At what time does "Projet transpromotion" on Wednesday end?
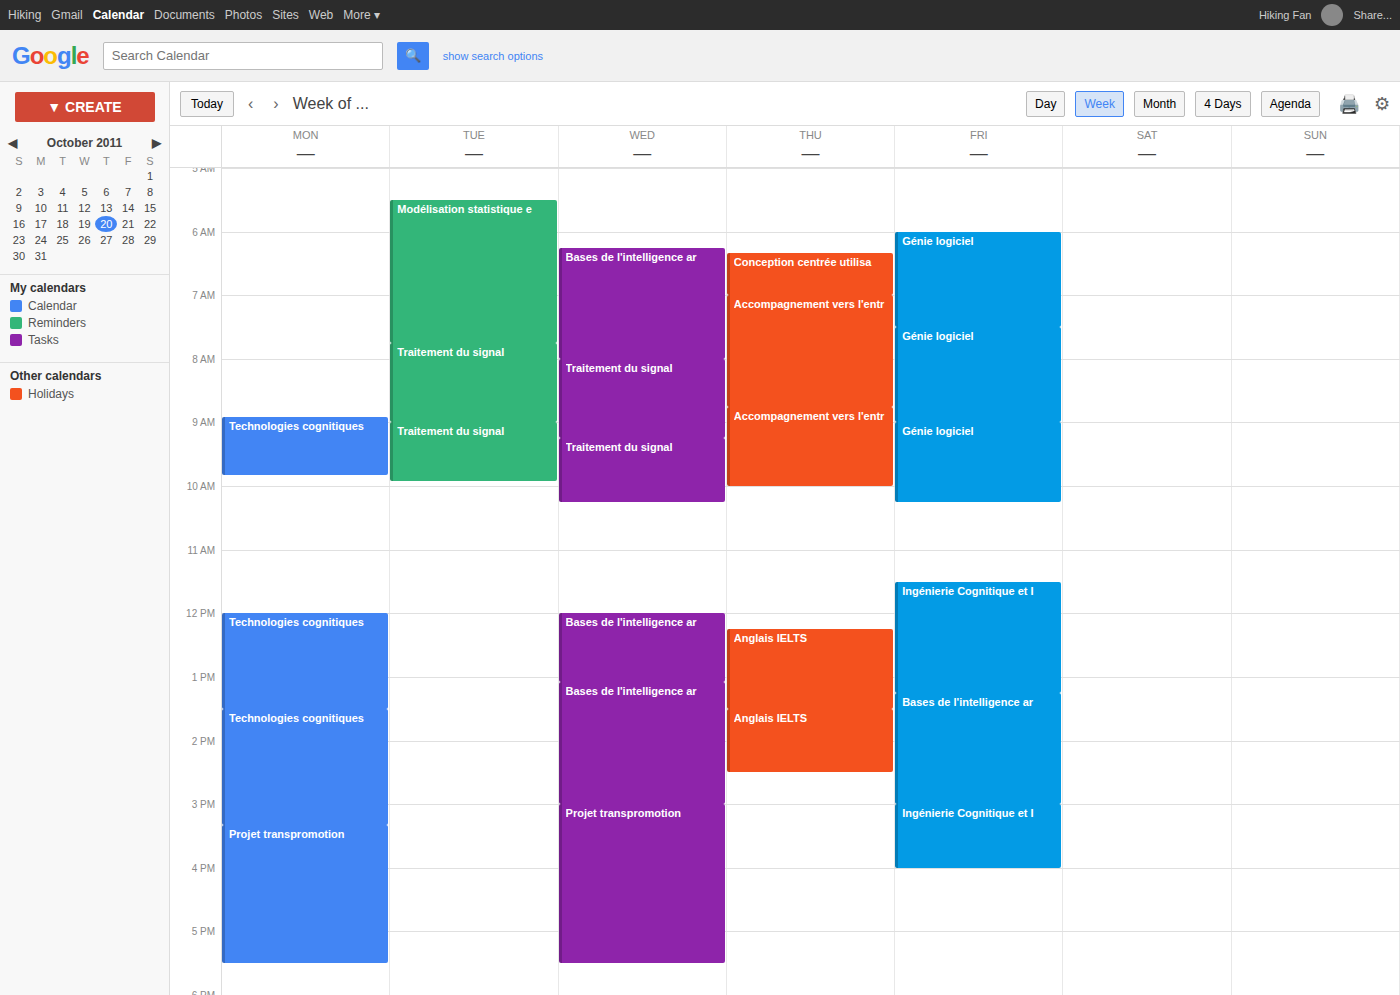
5:30 PM